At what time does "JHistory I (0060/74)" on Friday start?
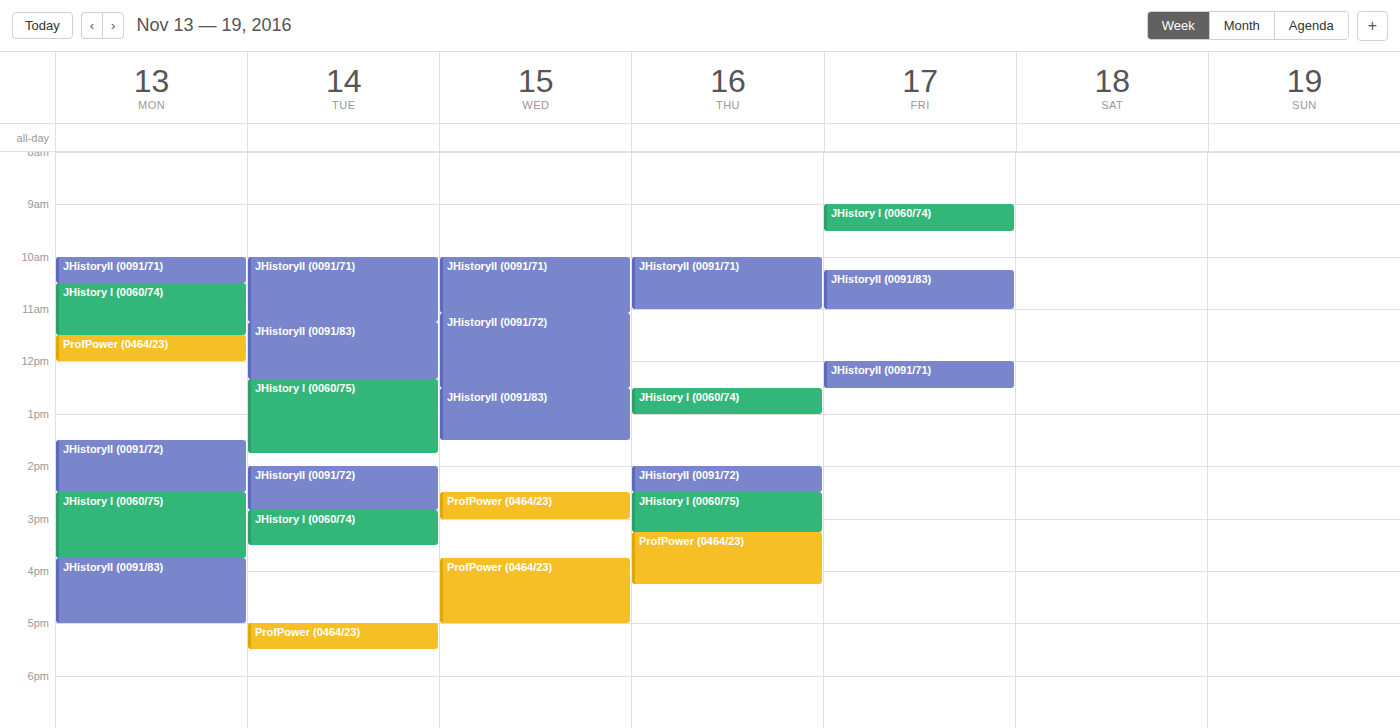
09:00